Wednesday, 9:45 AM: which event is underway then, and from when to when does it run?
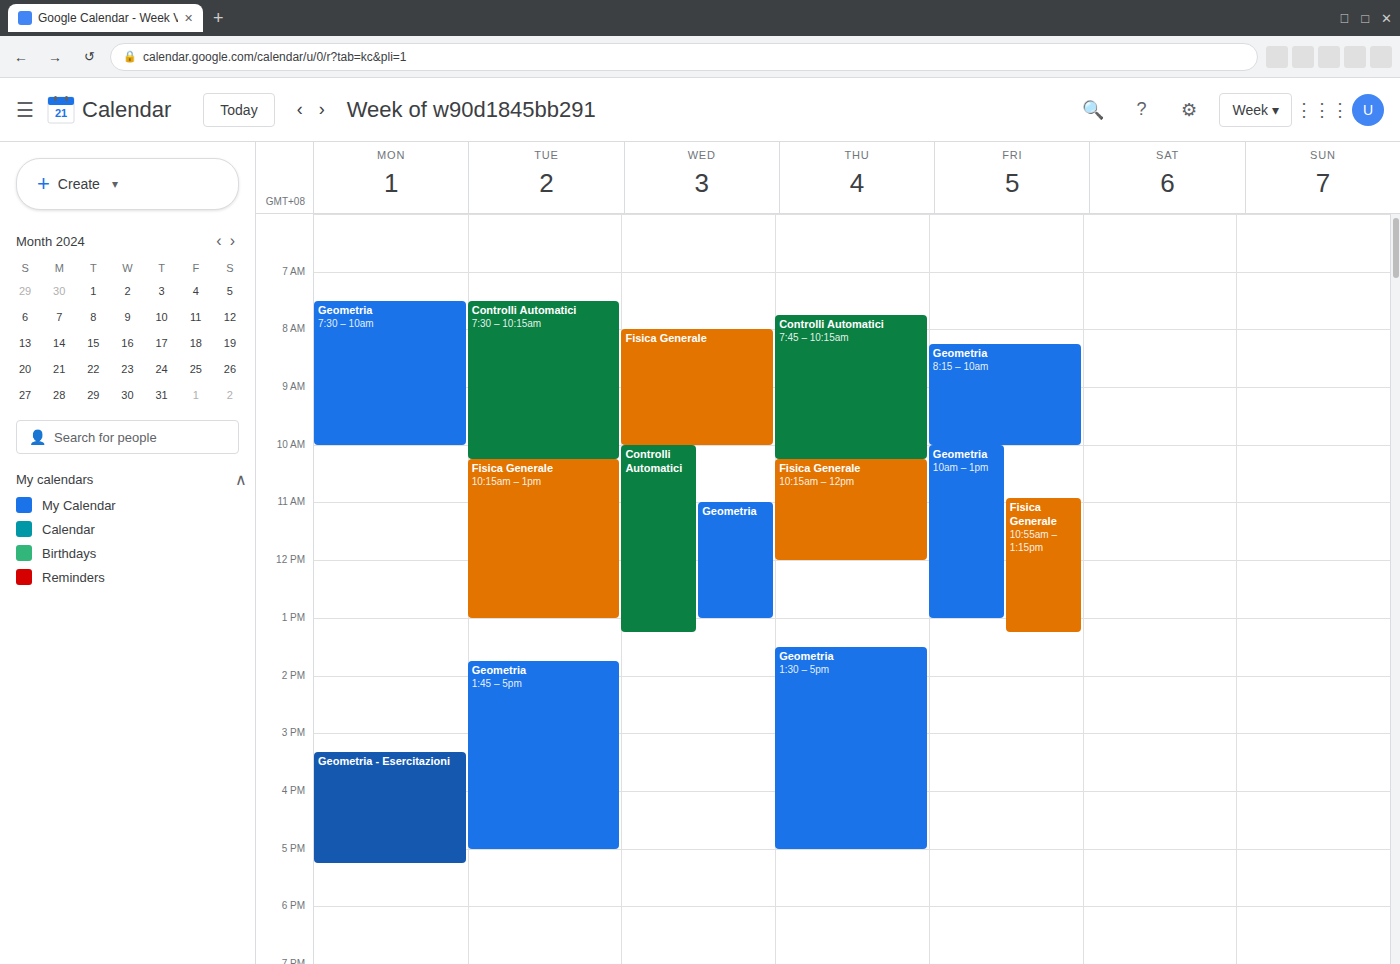
"Fisica Generale", 8:00 AM to 10:00 AM